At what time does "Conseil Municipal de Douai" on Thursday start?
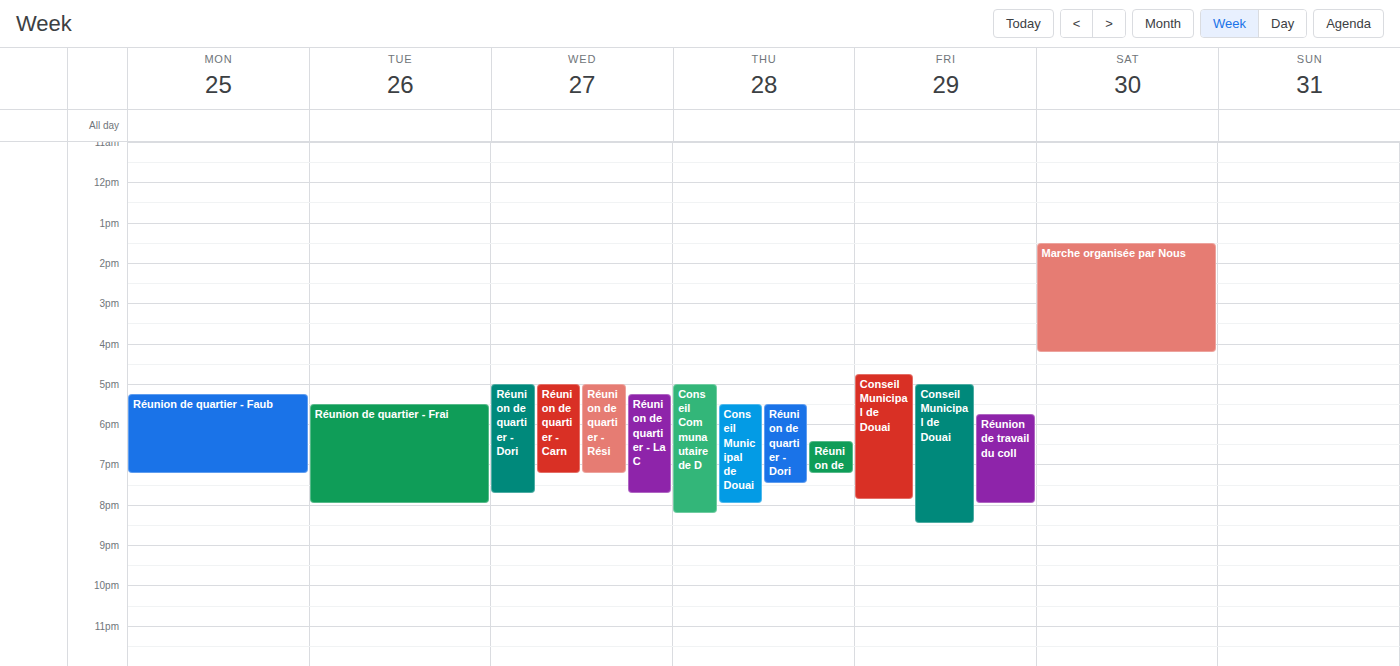
5:30 PM